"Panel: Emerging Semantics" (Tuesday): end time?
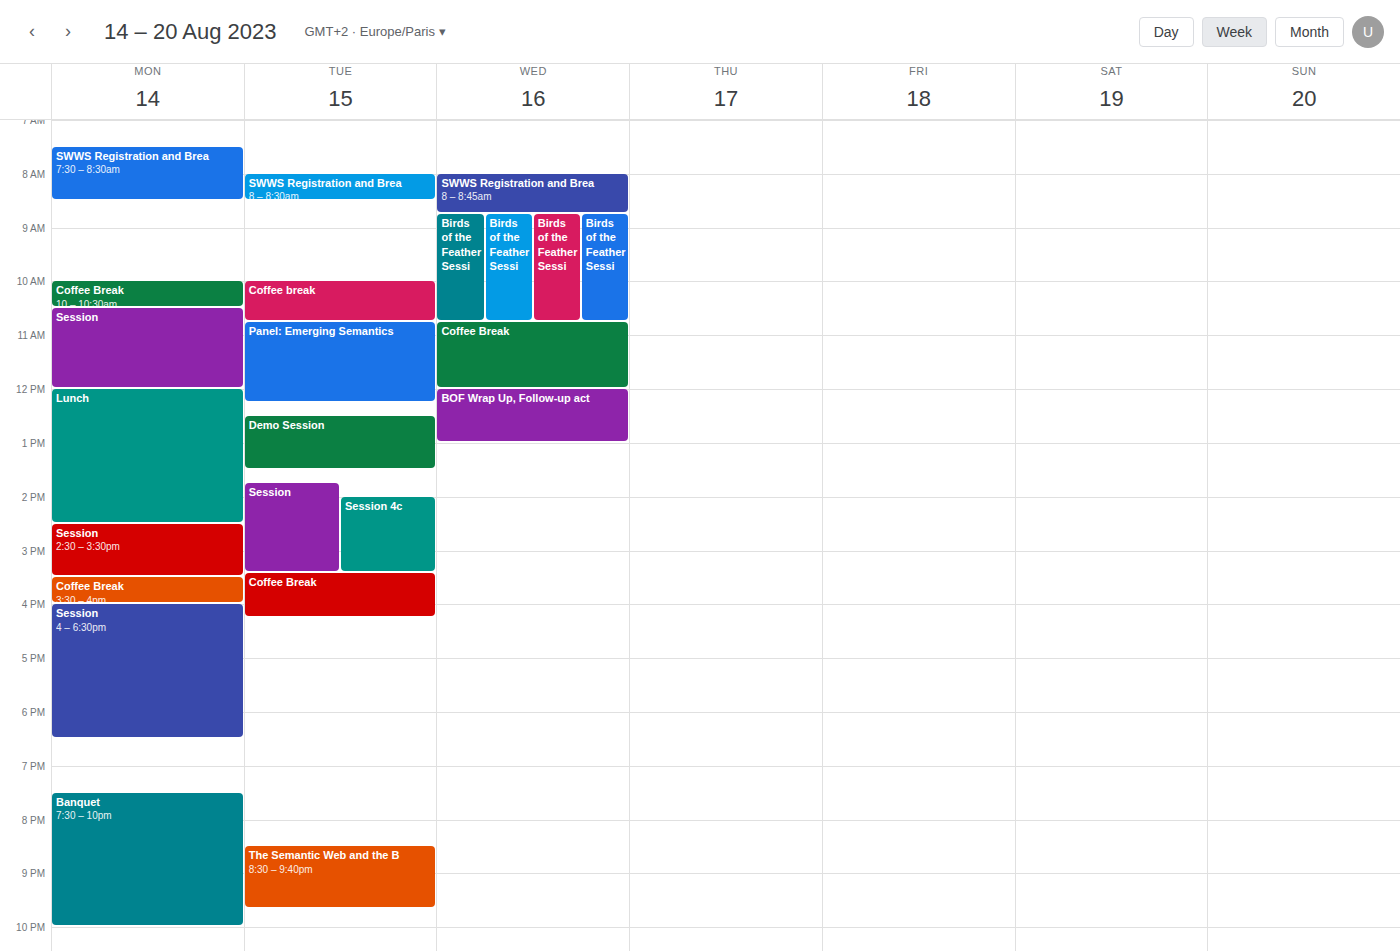
12:15 PM